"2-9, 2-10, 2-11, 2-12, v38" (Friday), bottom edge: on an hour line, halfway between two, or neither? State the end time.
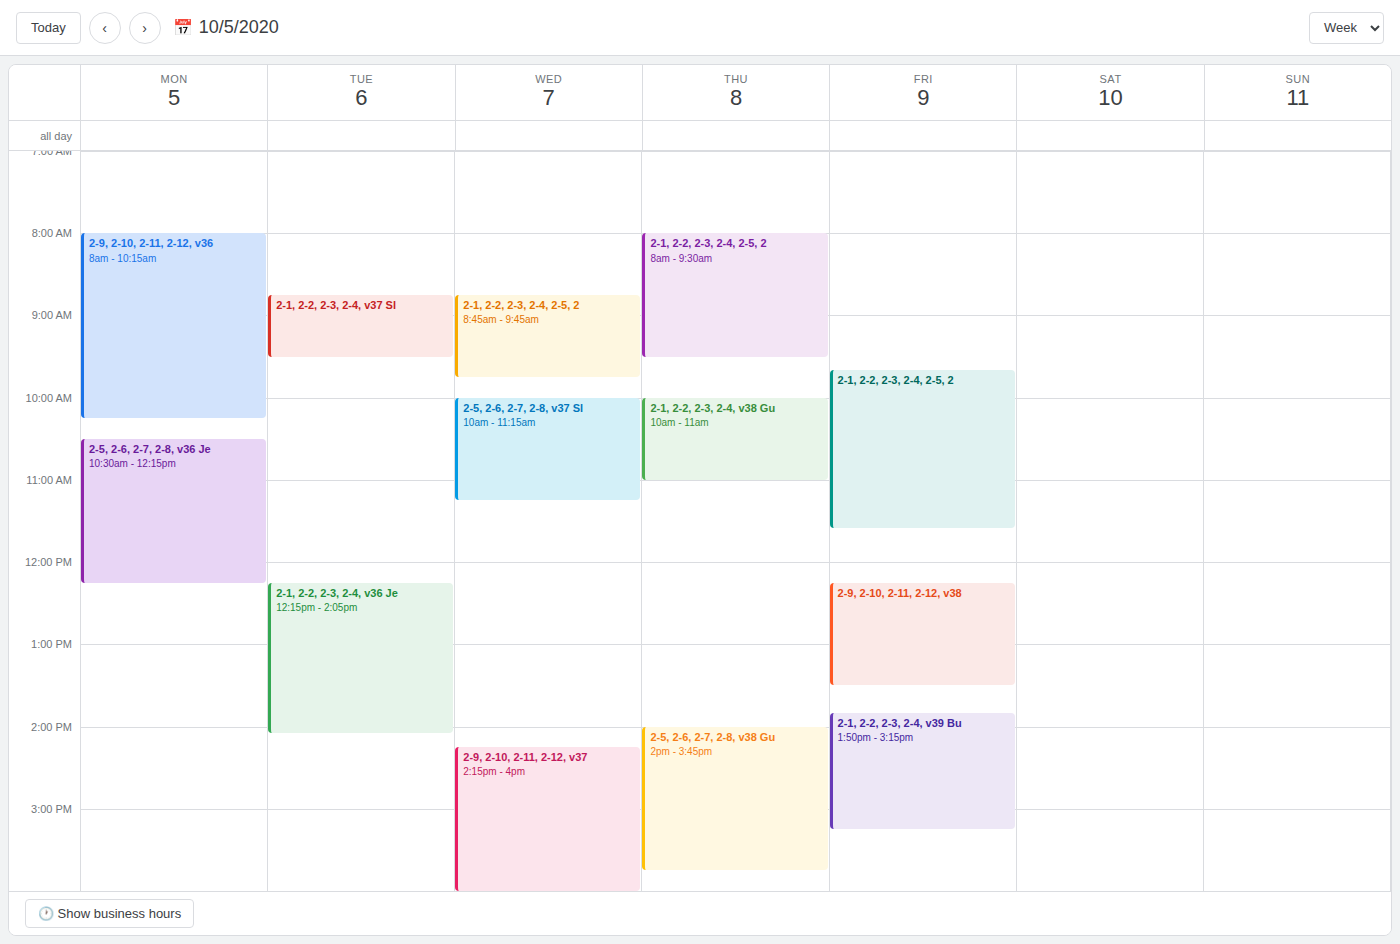
1:30 PM -- halfway between the 1 PM and 2 PM lines.